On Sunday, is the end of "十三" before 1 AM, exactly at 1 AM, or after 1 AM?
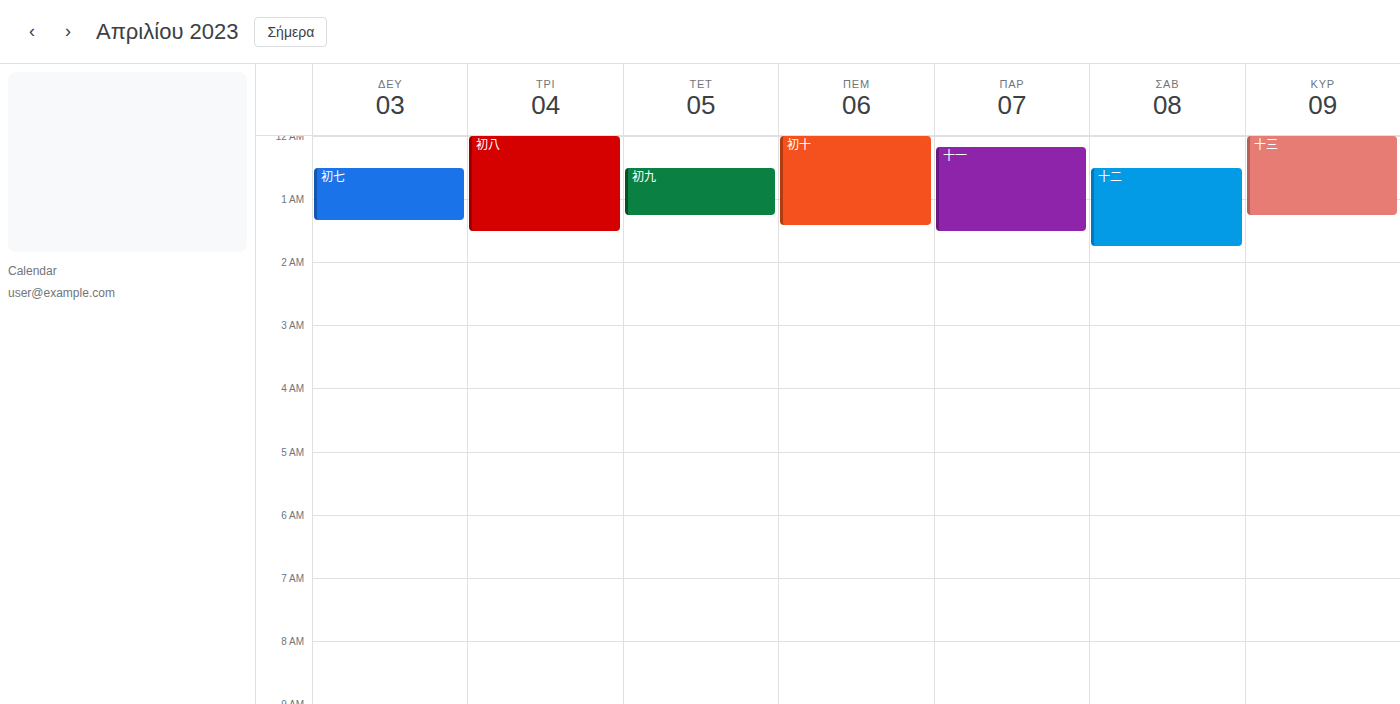
1:15 AM -- after 1 AM, 15 minutes below the 1 AM line.